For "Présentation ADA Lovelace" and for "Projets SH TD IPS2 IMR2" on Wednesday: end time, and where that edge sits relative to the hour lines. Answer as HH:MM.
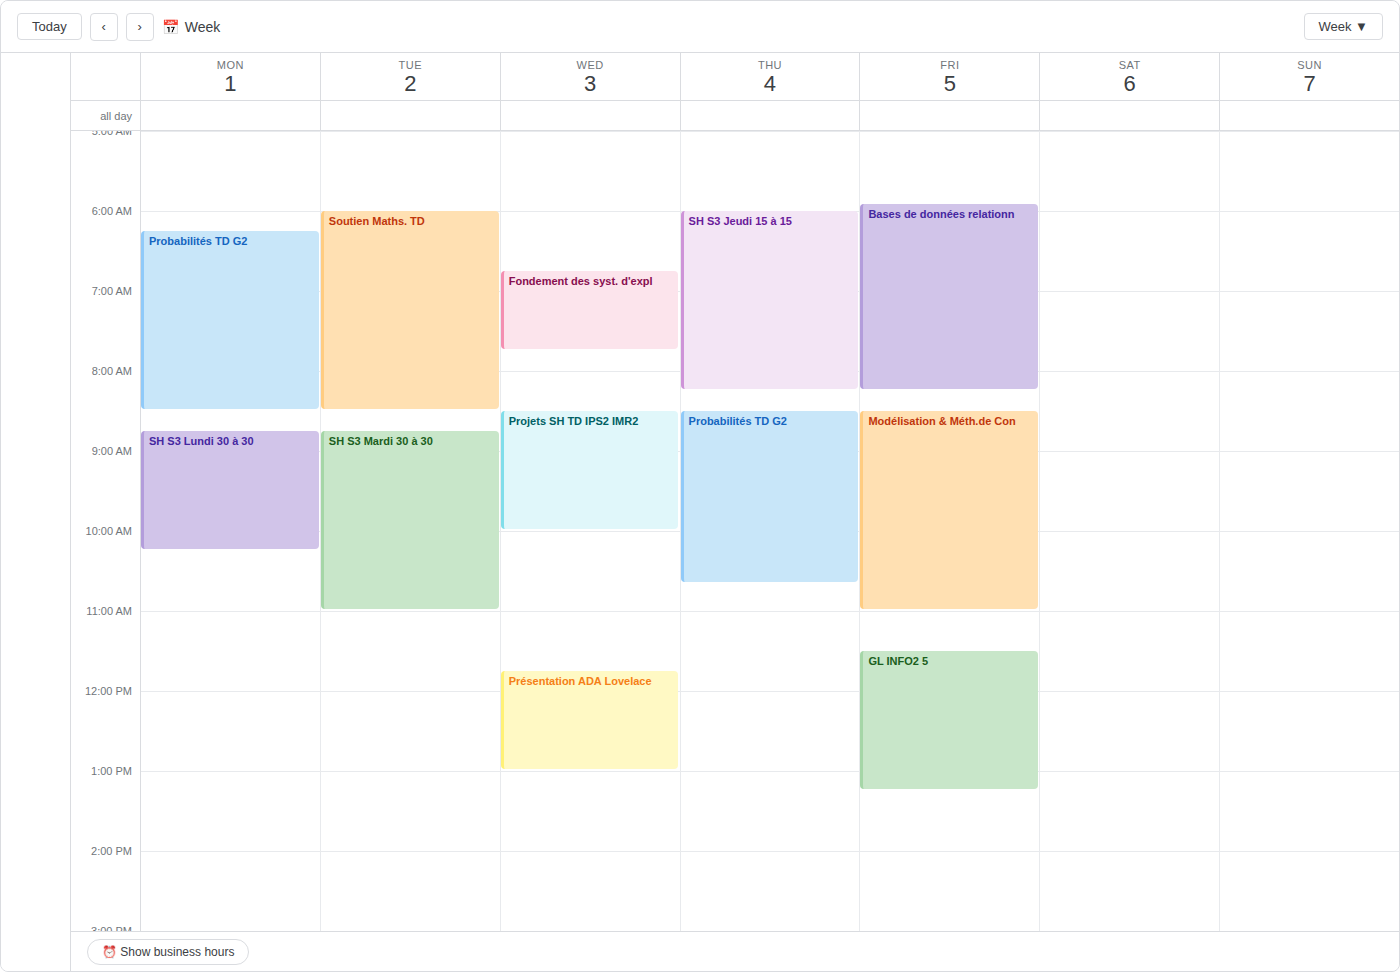
"Présentation ADA Lovelace": 13:00, exactly on the 13:00 line. "Projets SH TD IPS2 IMR2": 10:00, exactly on the 10:00 line.